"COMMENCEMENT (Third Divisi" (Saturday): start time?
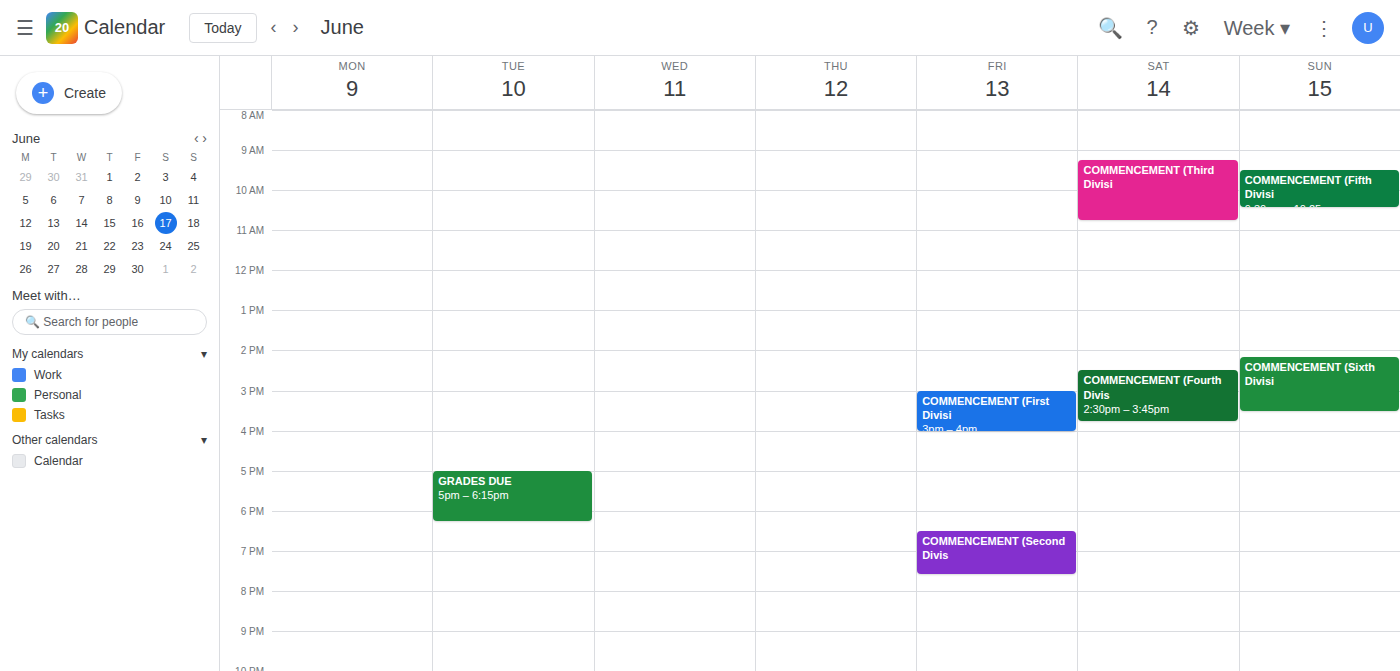
9:15 AM